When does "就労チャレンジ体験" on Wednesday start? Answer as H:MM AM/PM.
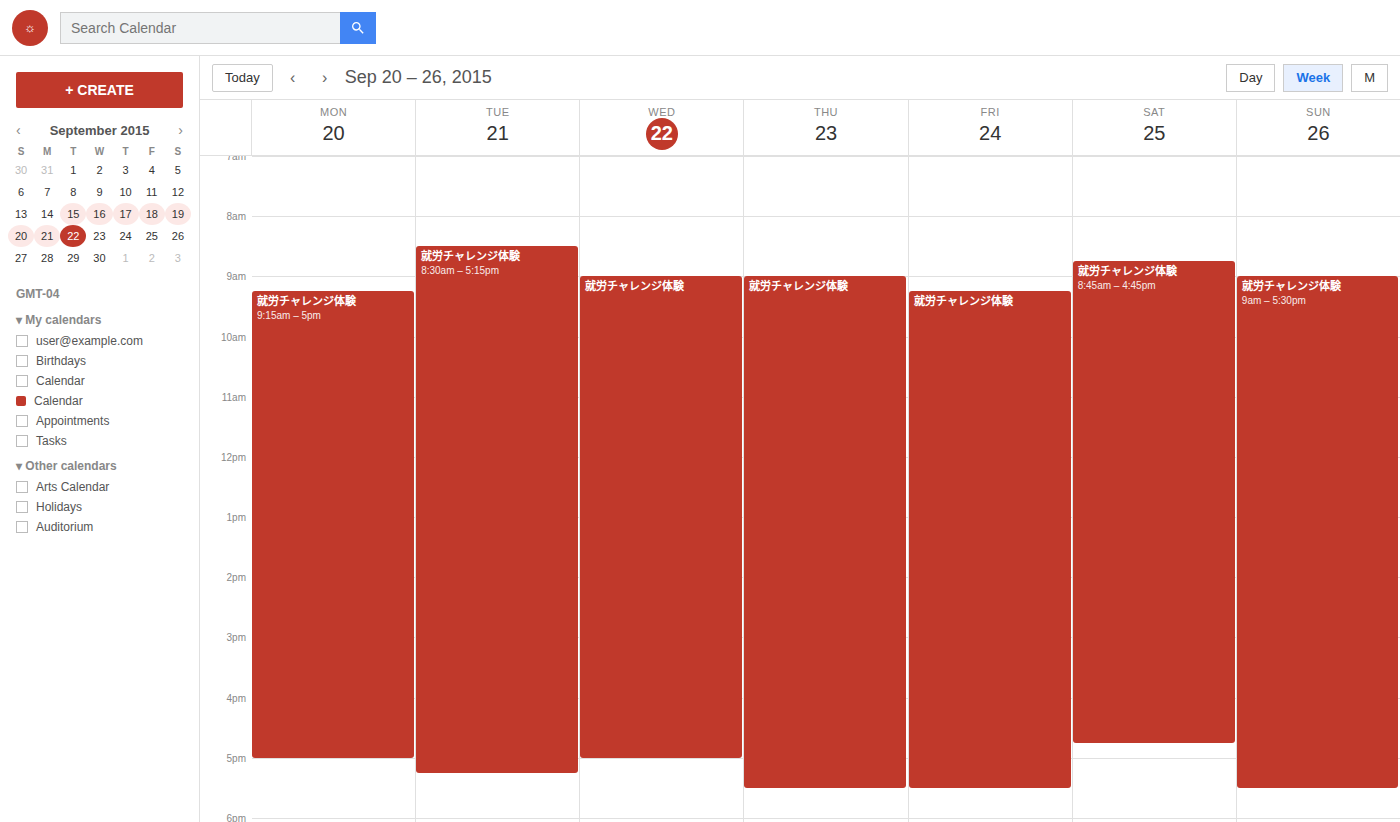
9:00 AM